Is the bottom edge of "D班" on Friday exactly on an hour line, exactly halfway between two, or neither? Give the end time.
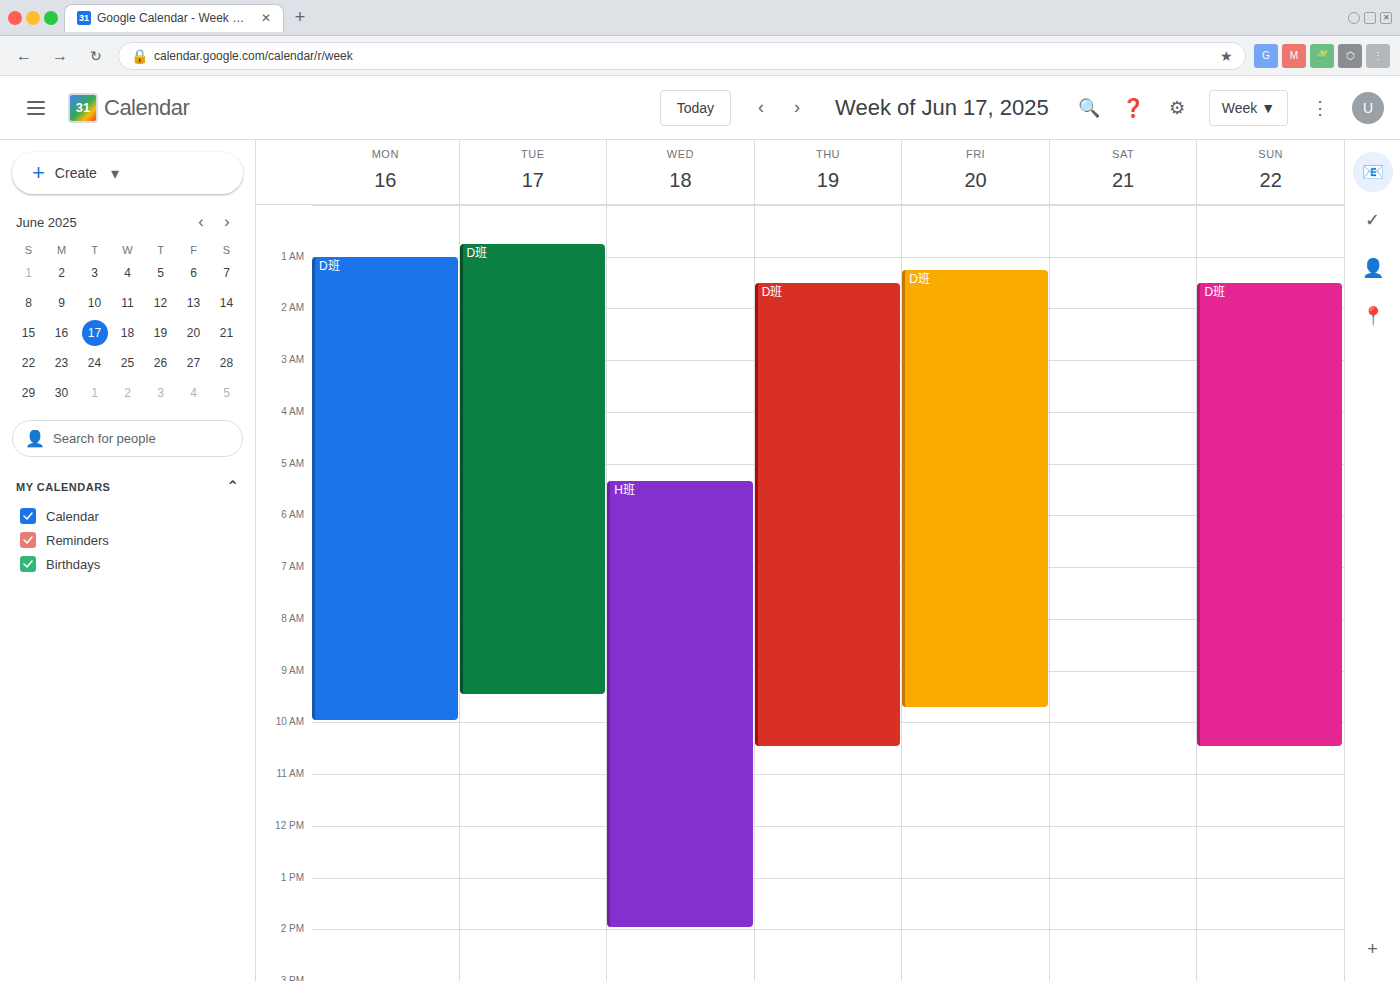
9:45 AM -- neither: three quarters of the way from the 9 AM line to the 10 AM line.